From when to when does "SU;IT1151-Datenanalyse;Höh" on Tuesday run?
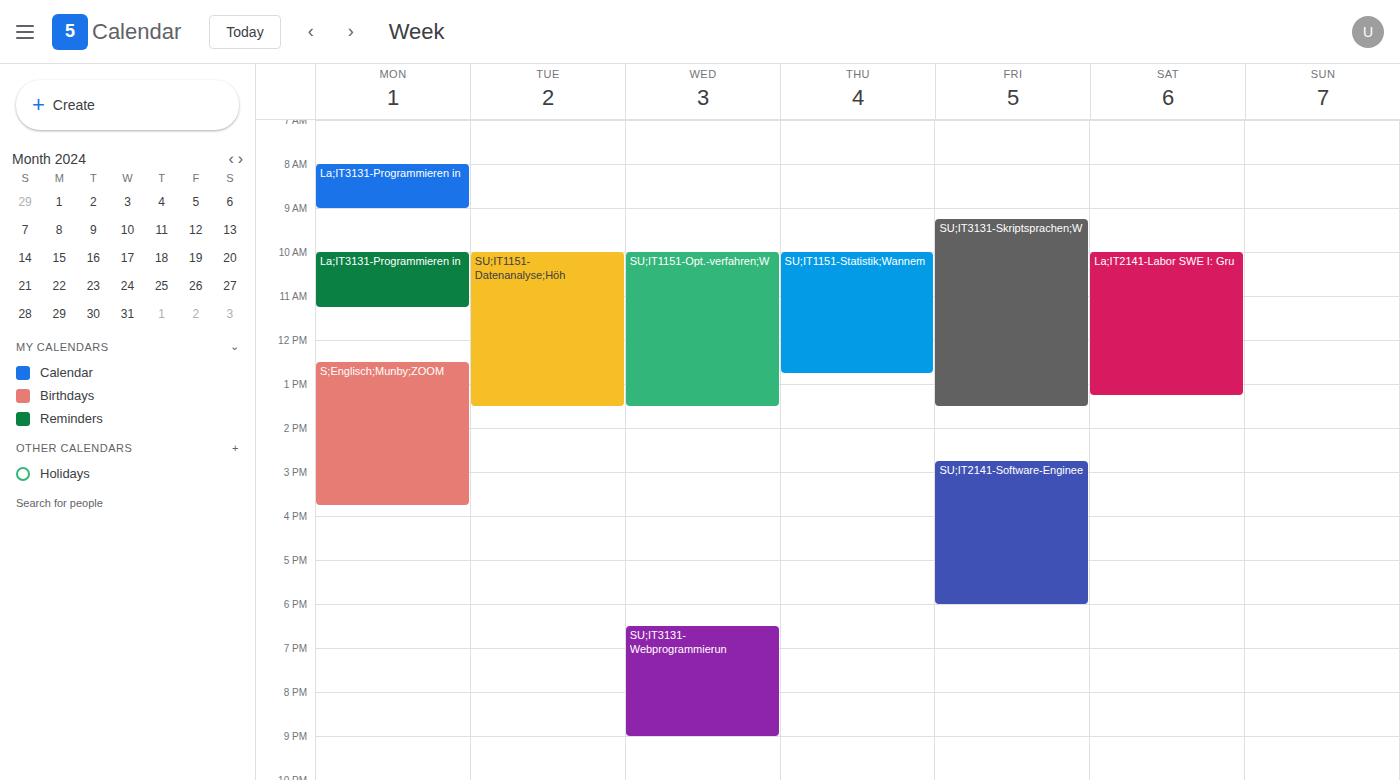
10:00 AM to 1:30 PM